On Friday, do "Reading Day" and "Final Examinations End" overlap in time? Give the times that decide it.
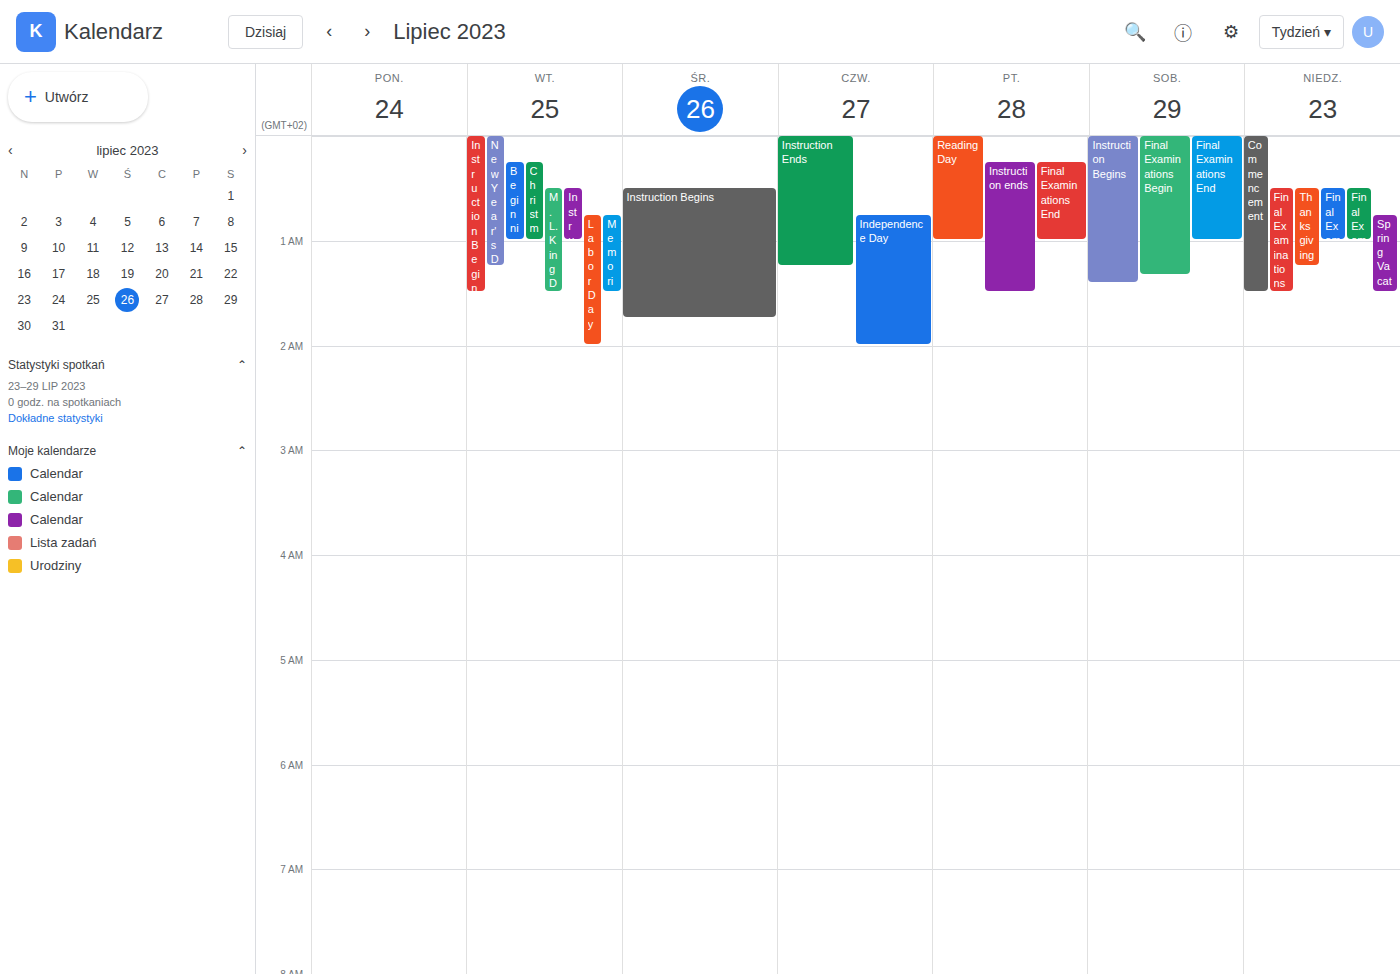
"Final Examinations End" runs 12:15 AM to 1:00 AM, inside "Reading Day" -- they overlap.